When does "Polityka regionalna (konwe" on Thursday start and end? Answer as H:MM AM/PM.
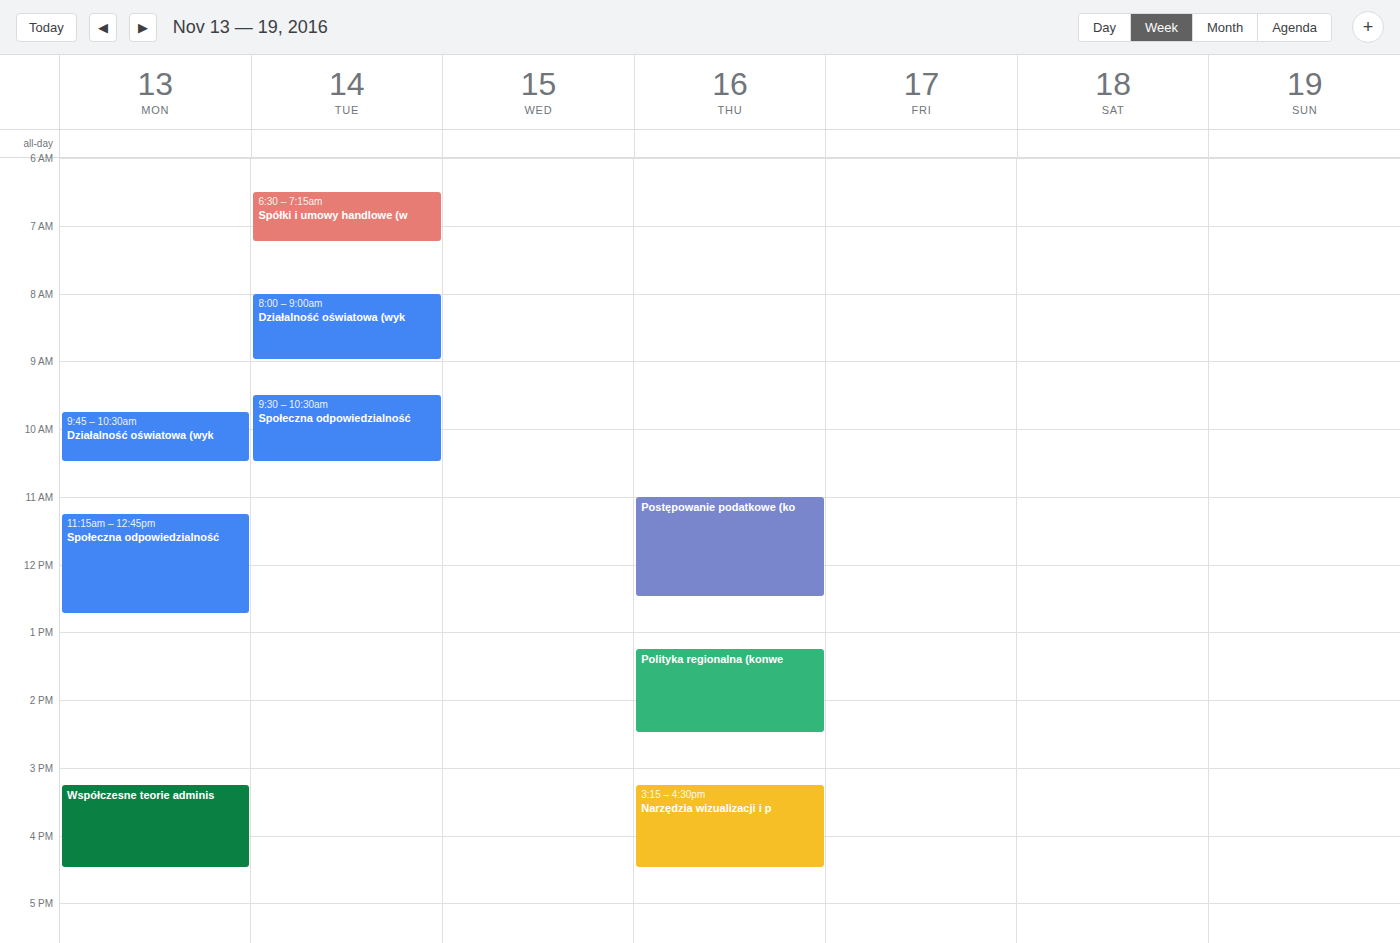
1:15 PM to 2:30 PM